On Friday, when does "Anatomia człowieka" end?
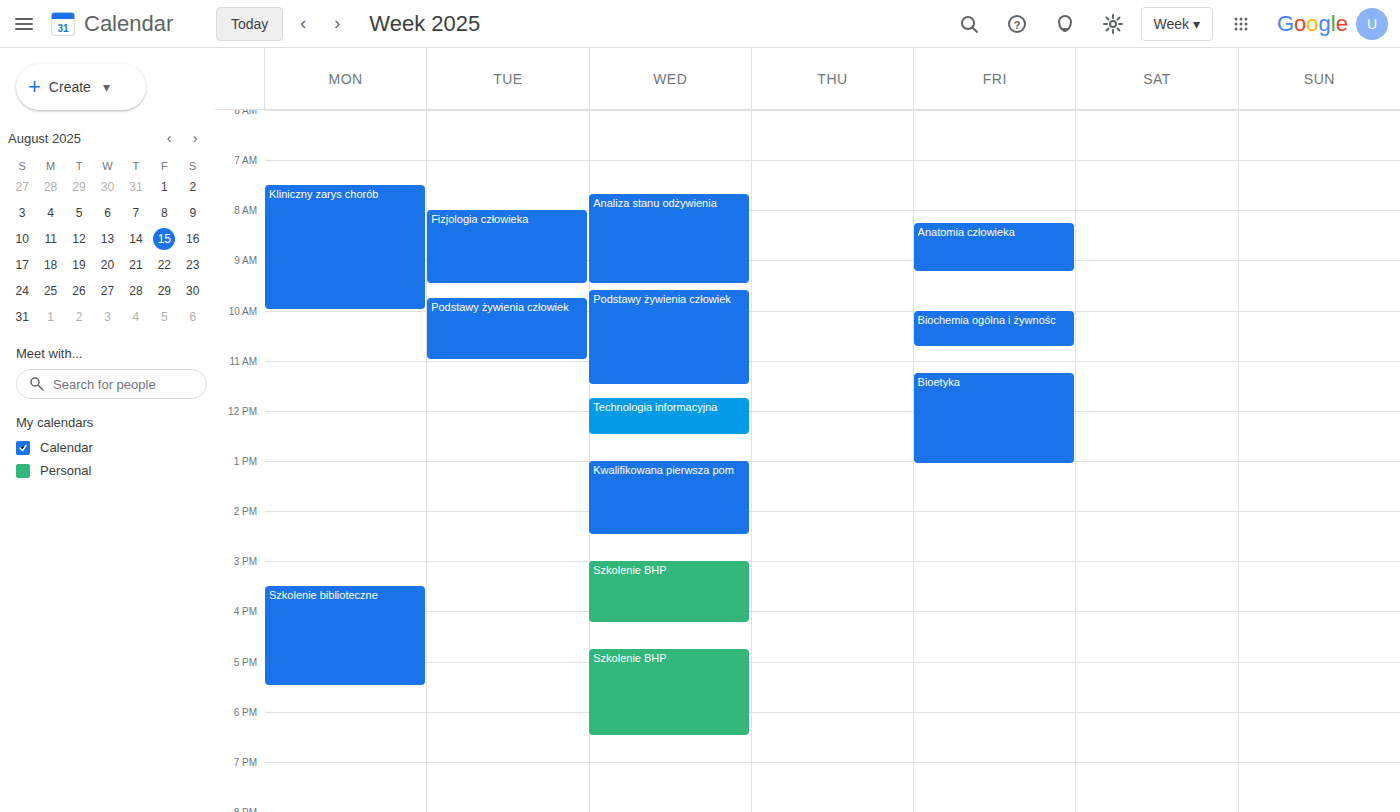
9:15 AM